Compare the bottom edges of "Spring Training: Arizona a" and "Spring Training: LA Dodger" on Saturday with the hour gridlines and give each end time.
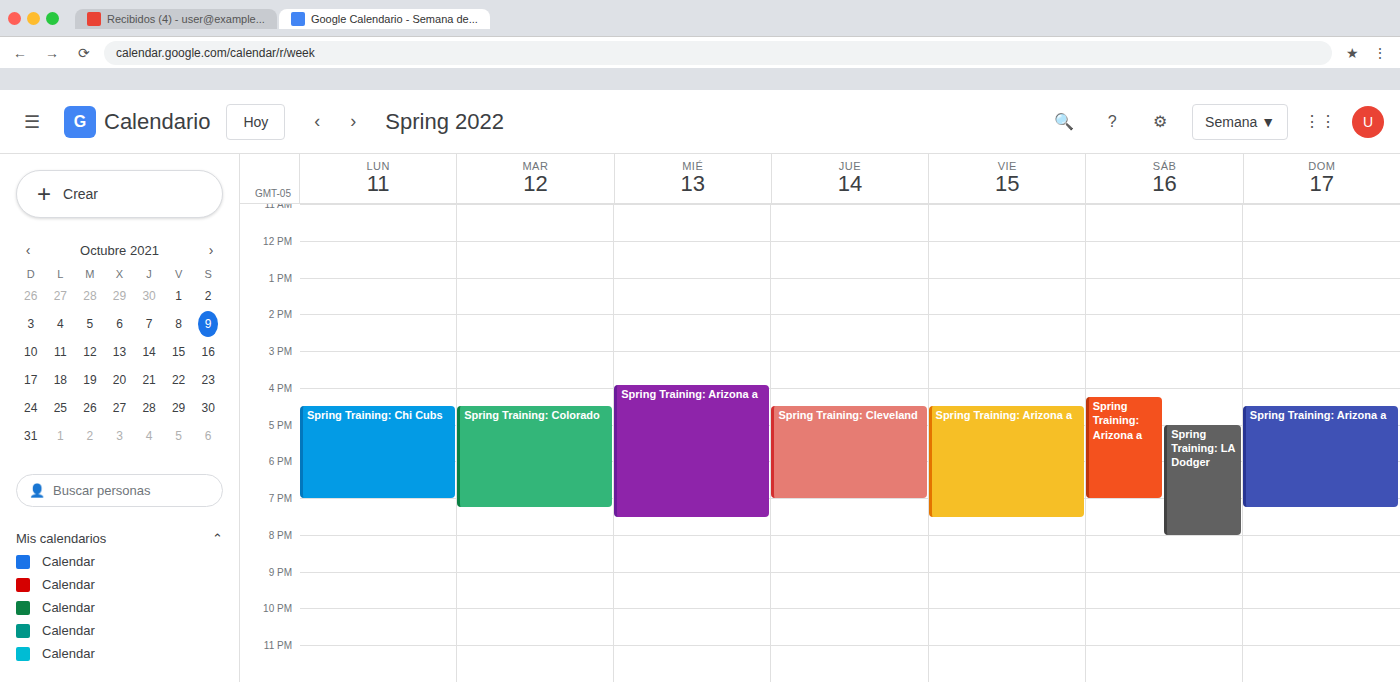
"Spring Training: Arizona a": 19:00, exactly on the 19:00 line. "Spring Training: LA Dodger": 20:00, exactly on the 20:00 line.